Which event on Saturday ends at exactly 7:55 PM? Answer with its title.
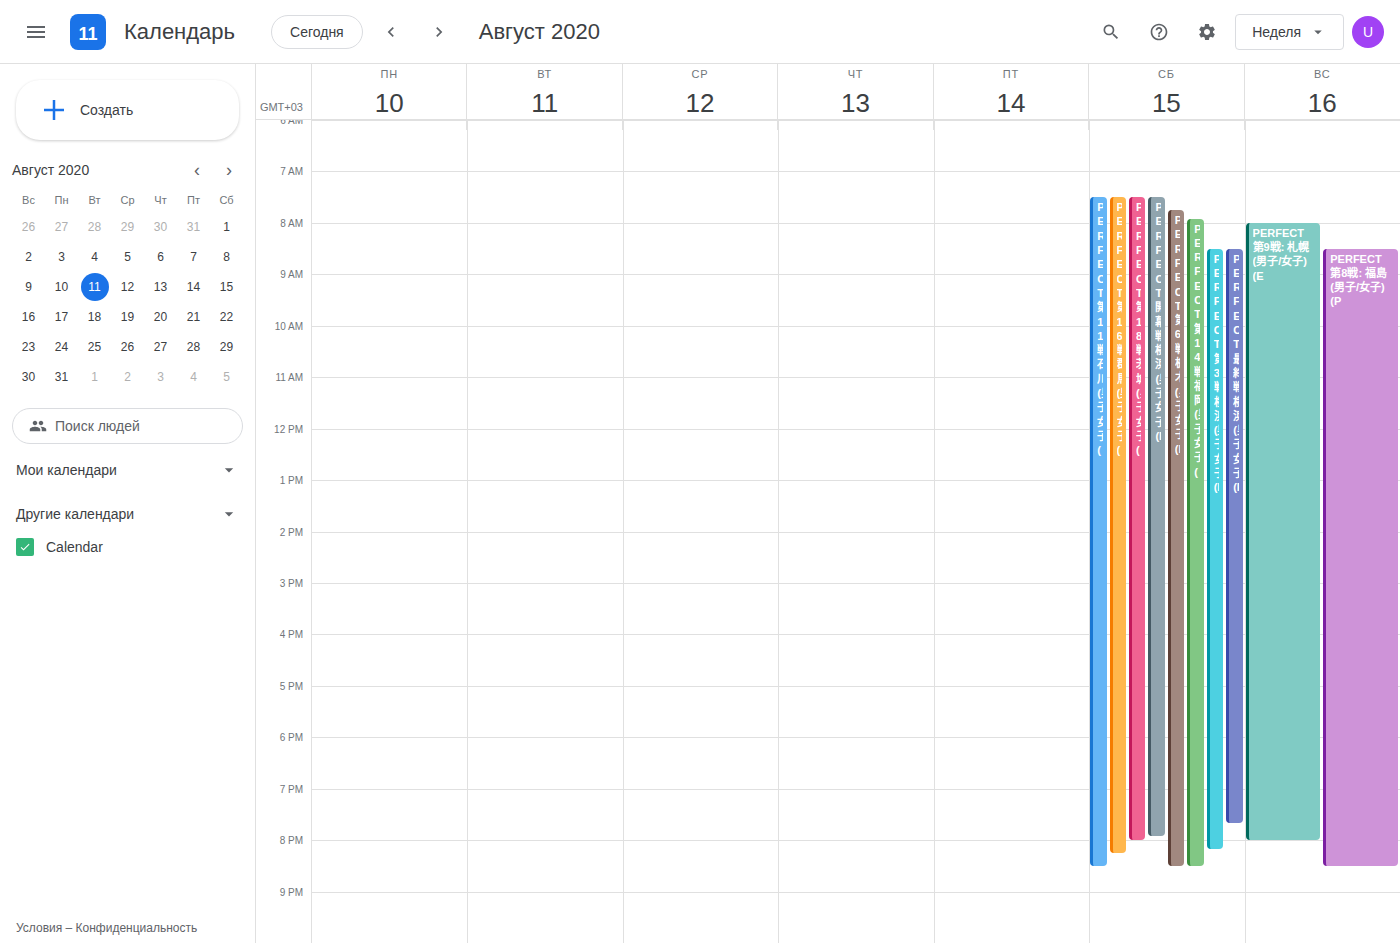
"PERFECT 開幕戦: 横浜 (男子/女子) (P"